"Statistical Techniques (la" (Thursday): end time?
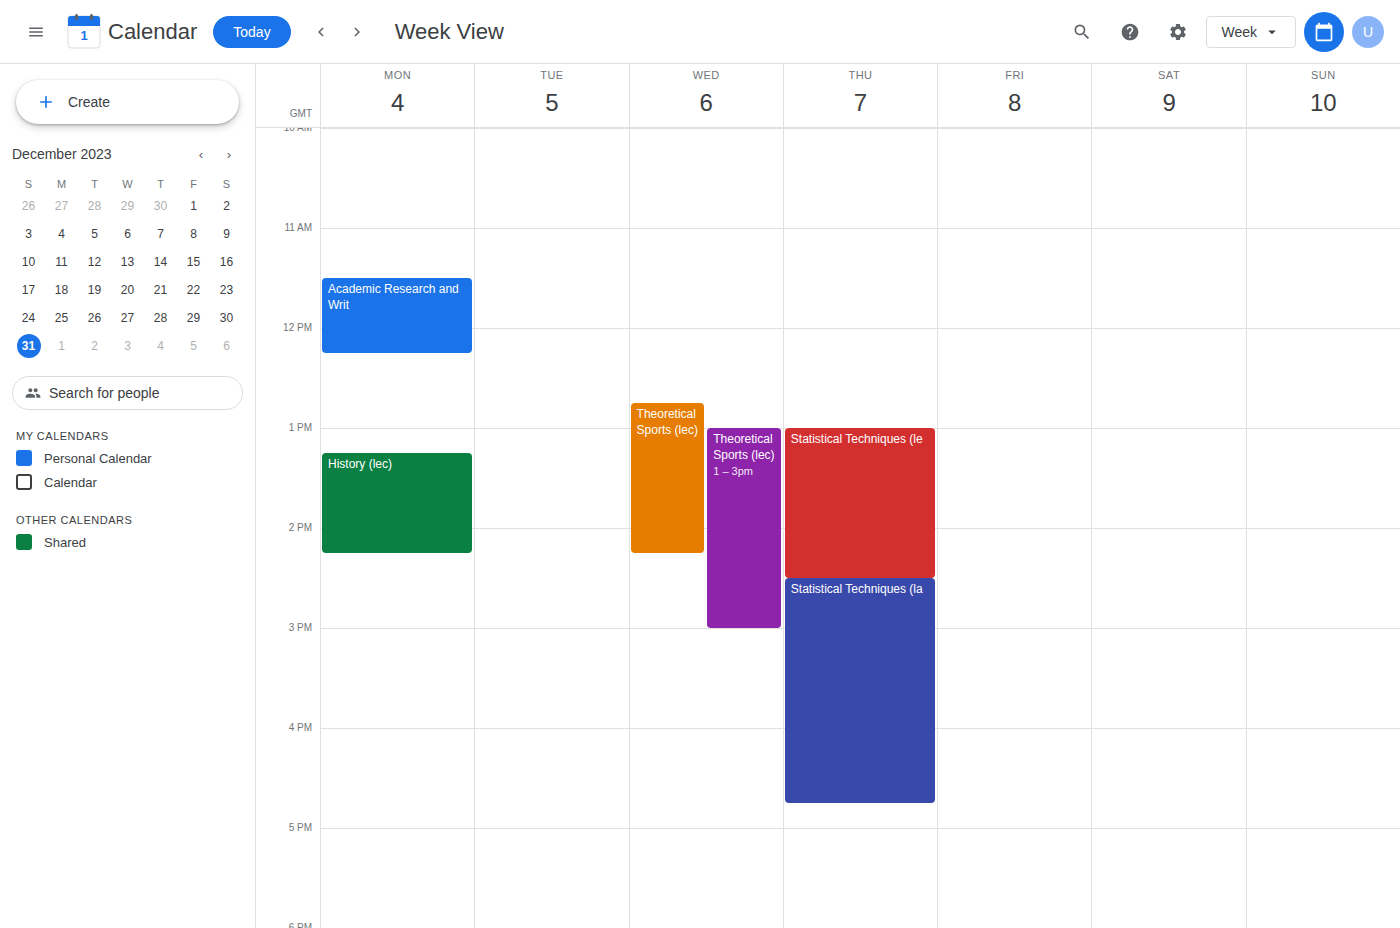
4:45 PM